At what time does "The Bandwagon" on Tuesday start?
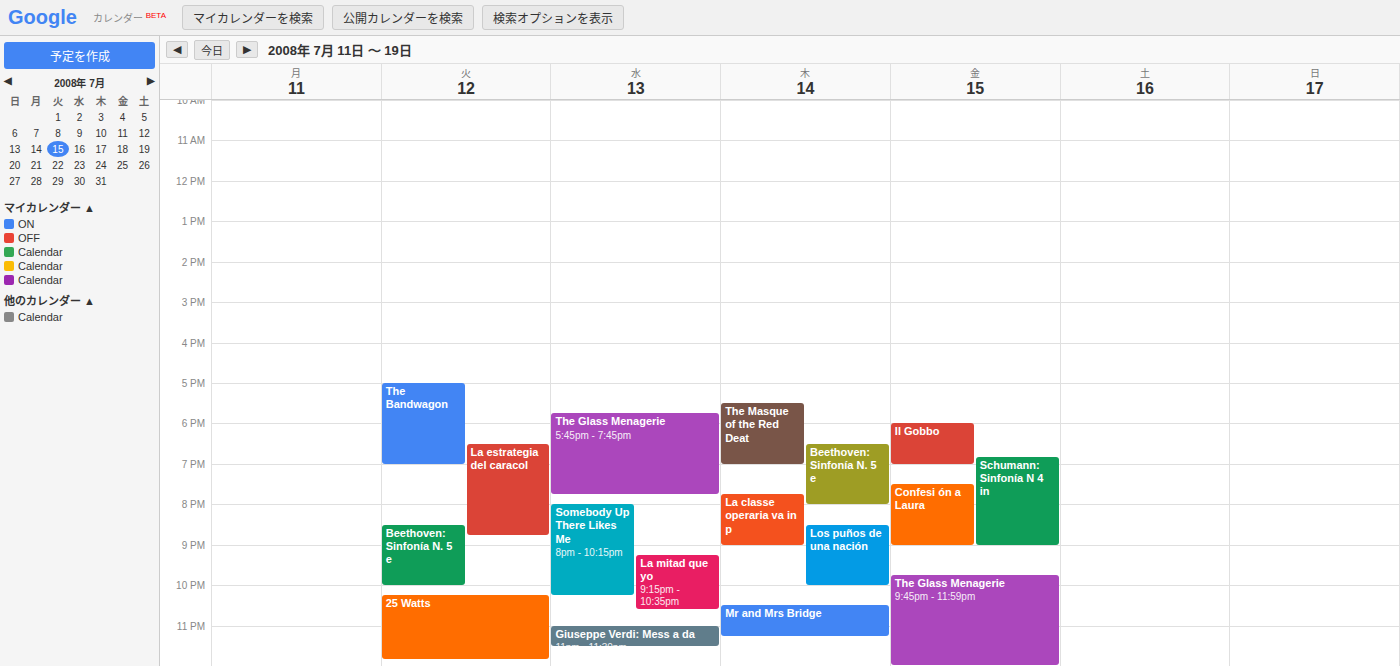
17:00